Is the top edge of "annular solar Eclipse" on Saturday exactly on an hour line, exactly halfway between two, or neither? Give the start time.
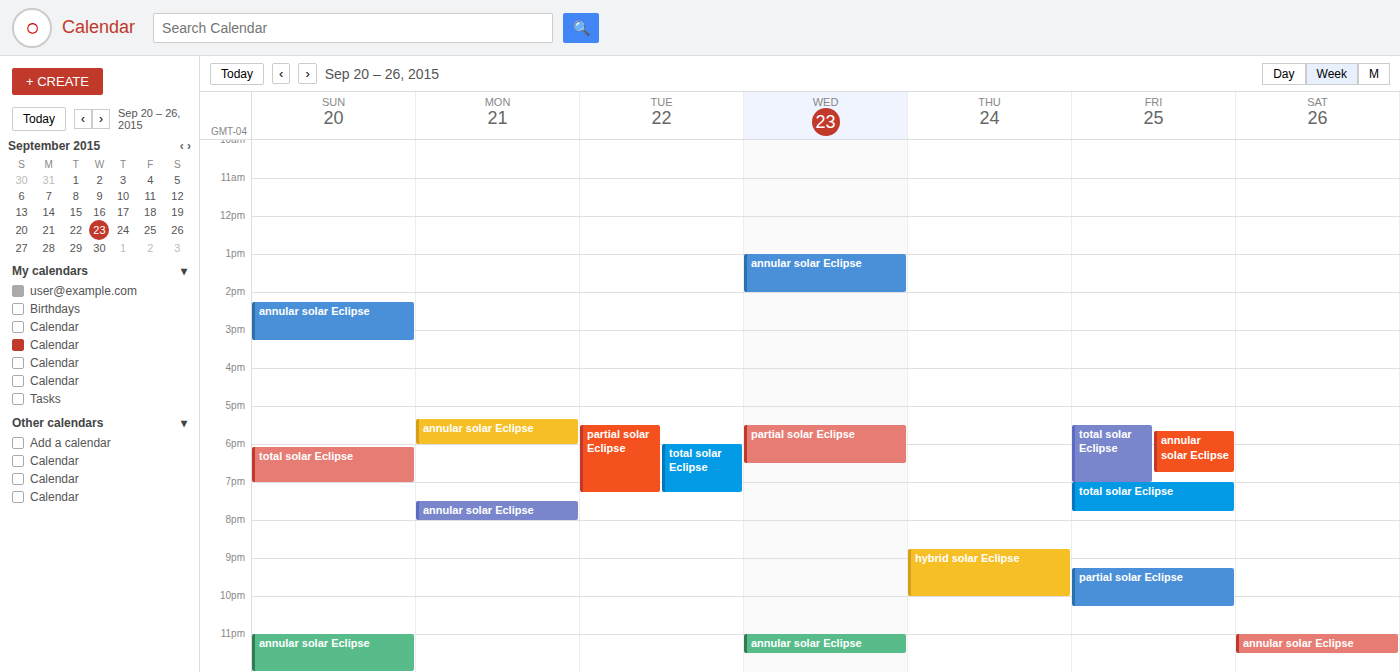
11:00 PM -- exactly on the 11 PM line.